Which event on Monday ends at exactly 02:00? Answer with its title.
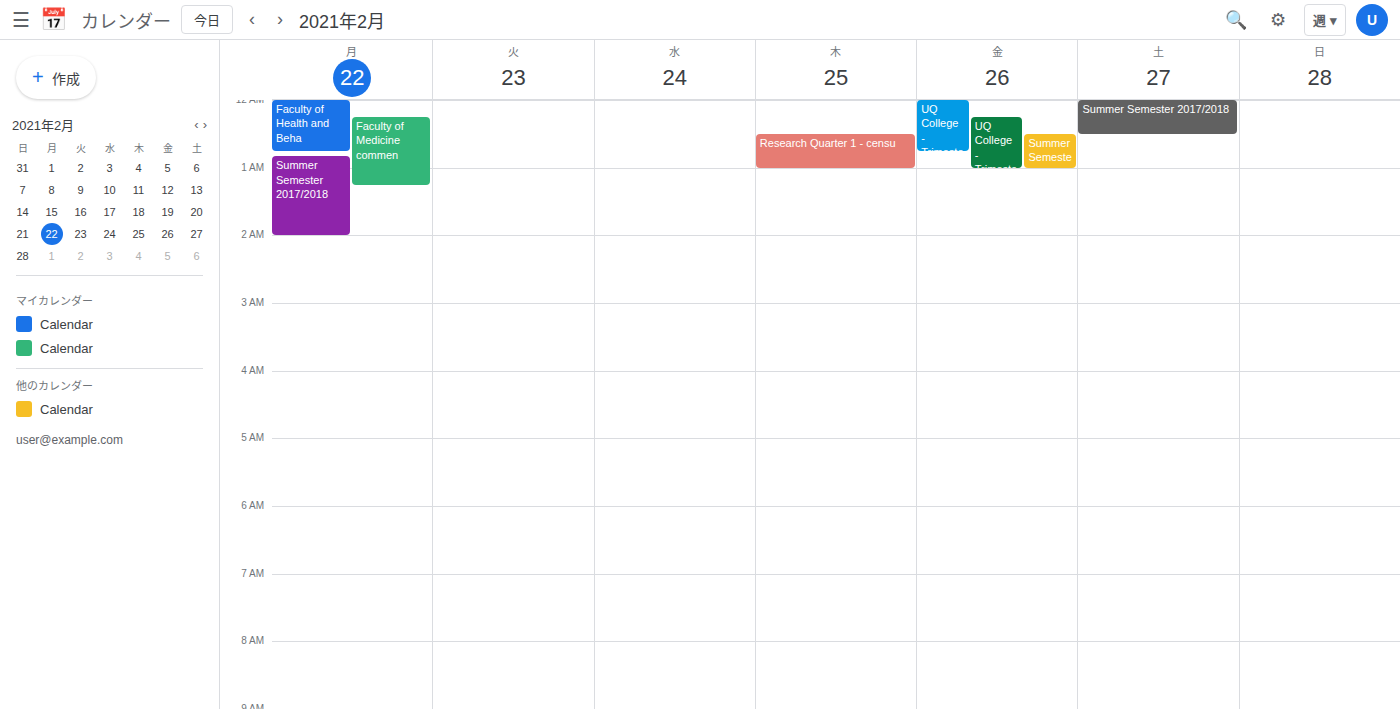
"Summer Semester 2017/2018"